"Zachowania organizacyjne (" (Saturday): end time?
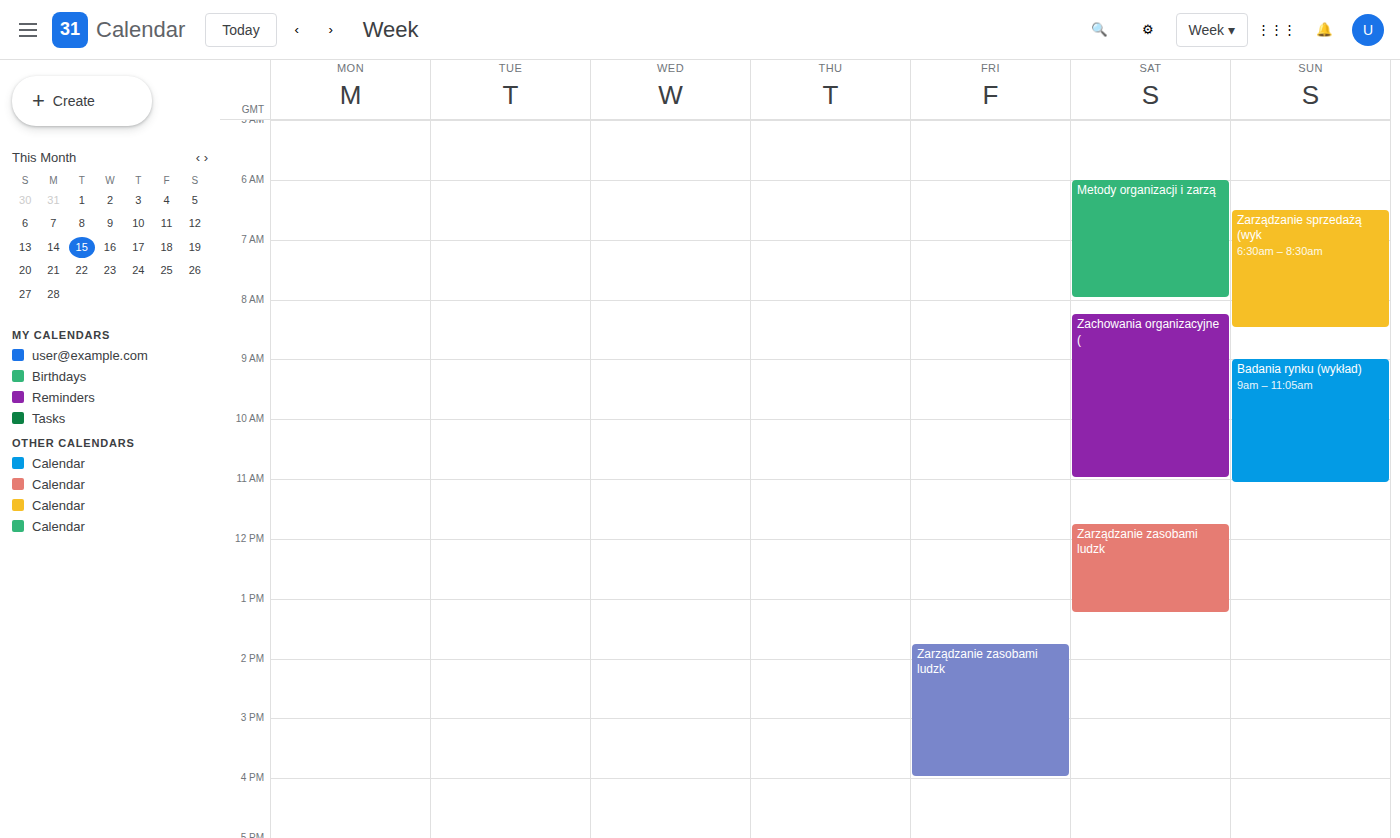
11:00 AM